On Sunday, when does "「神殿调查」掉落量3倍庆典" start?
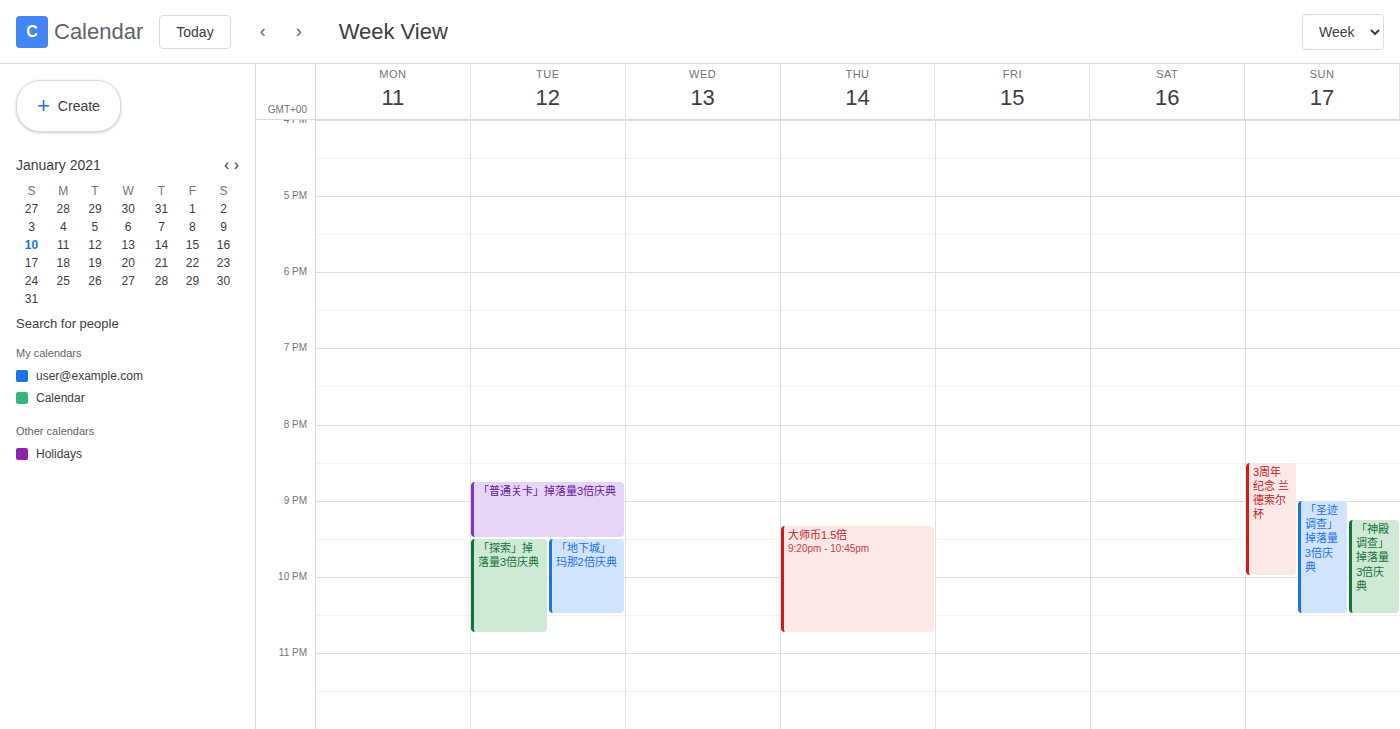
9:15 PM